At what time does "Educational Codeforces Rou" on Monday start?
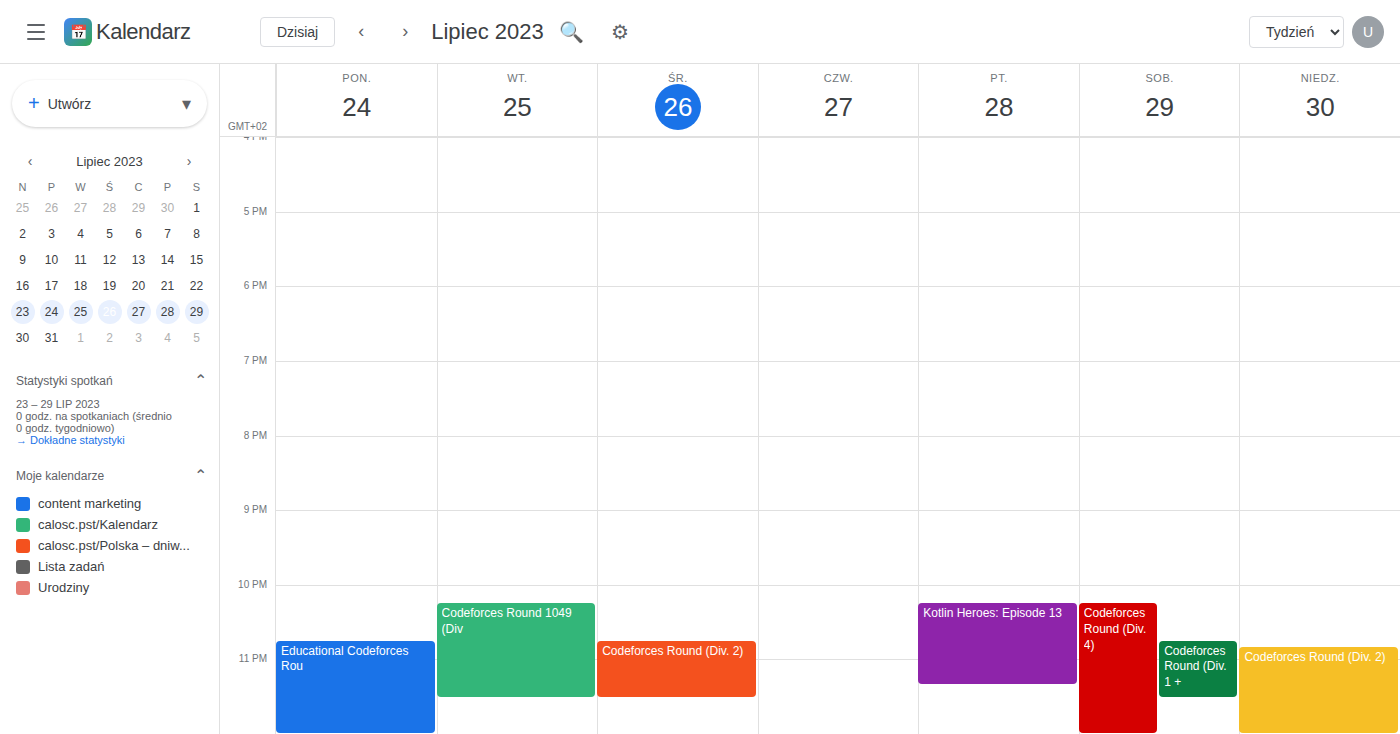
10:45 PM